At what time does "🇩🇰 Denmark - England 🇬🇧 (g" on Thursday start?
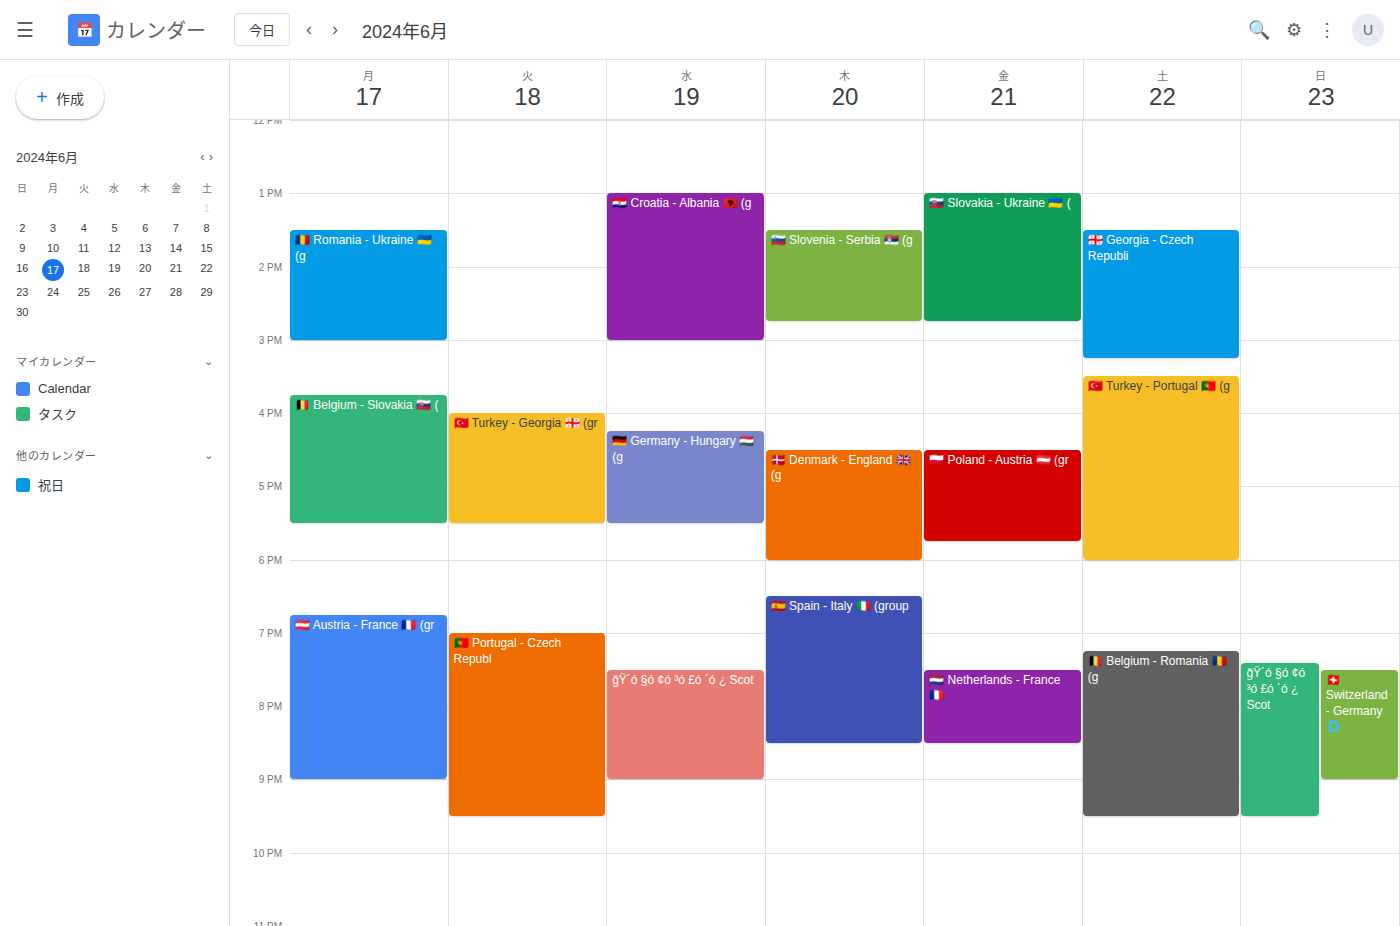
4:30 PM